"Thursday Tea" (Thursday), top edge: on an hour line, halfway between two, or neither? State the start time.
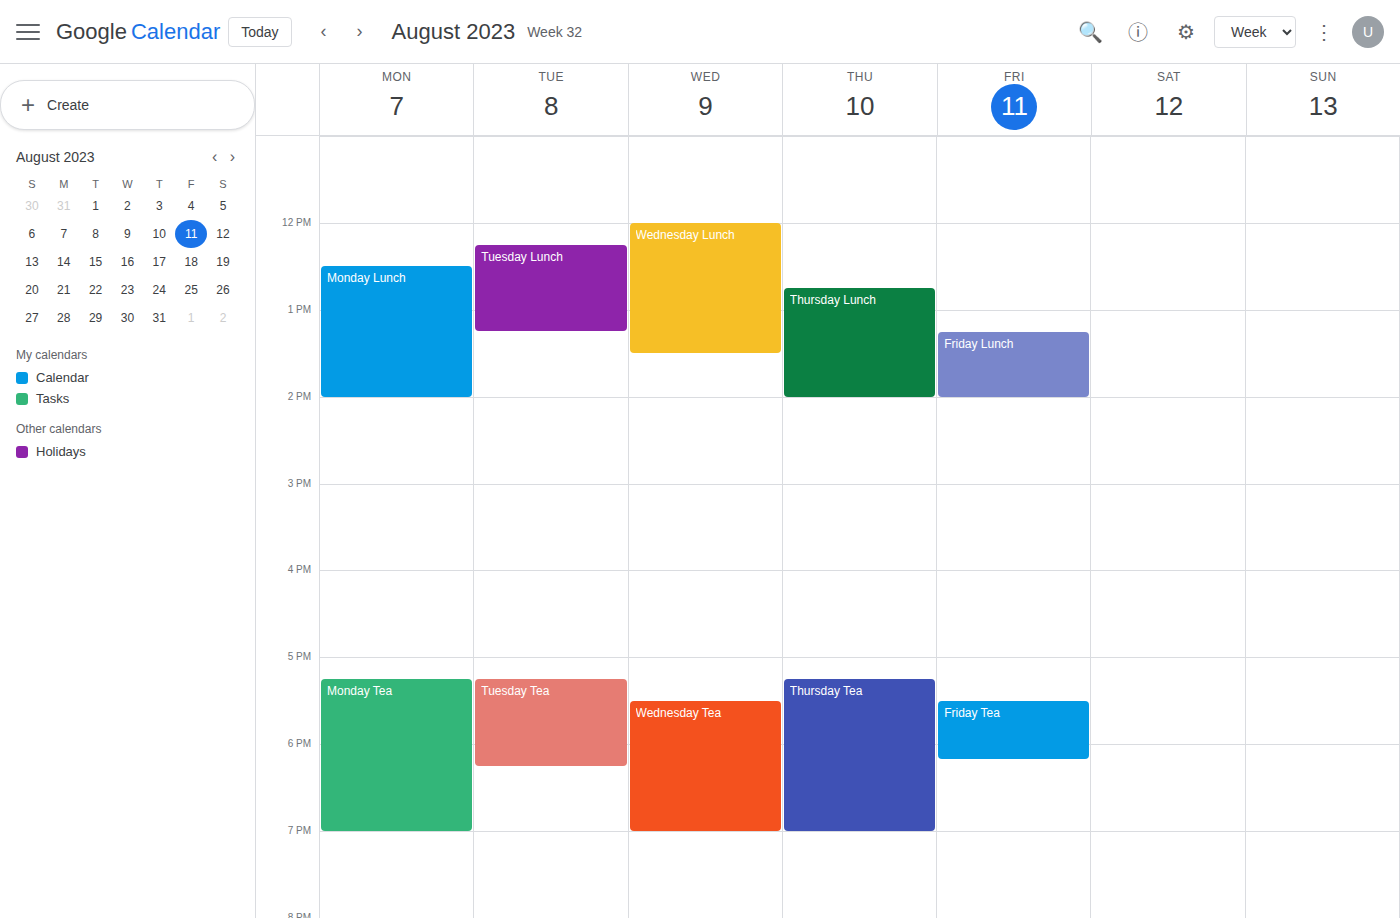
5:15 PM -- neither: a quarter of the way from the 5 PM line to the 6 PM line.